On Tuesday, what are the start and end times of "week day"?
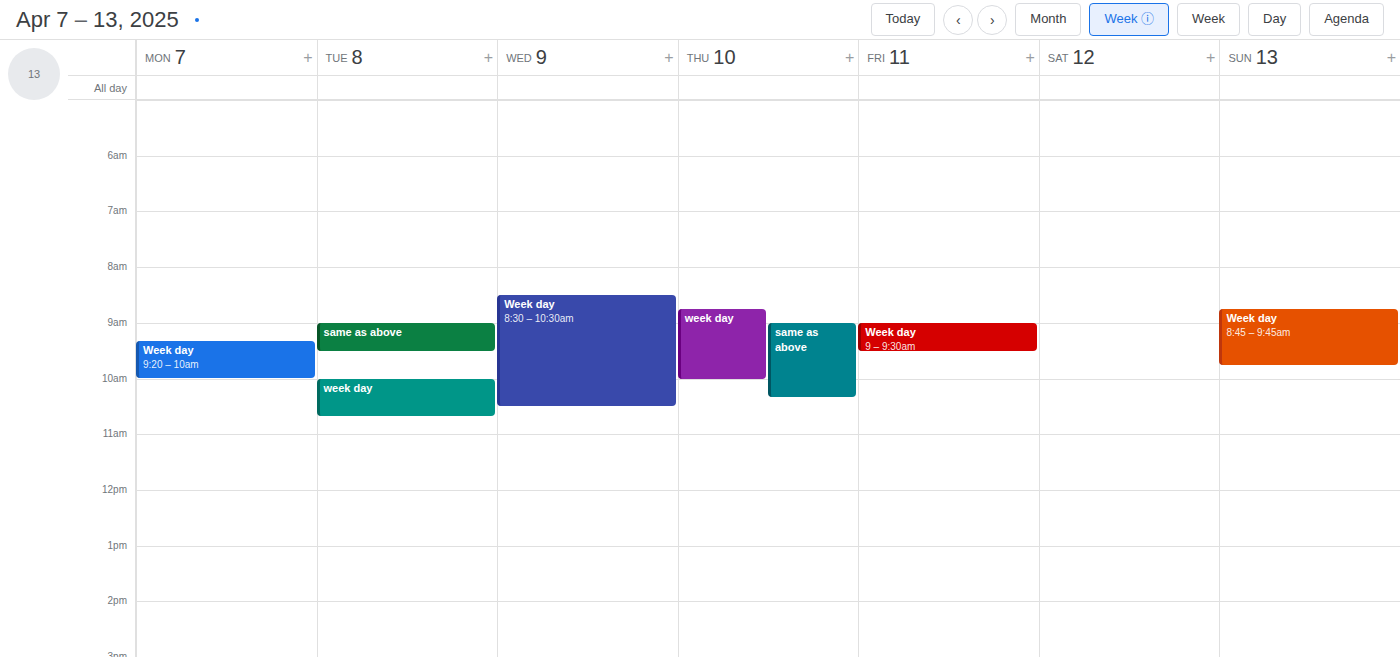
10:00 AM to 10:40 AM